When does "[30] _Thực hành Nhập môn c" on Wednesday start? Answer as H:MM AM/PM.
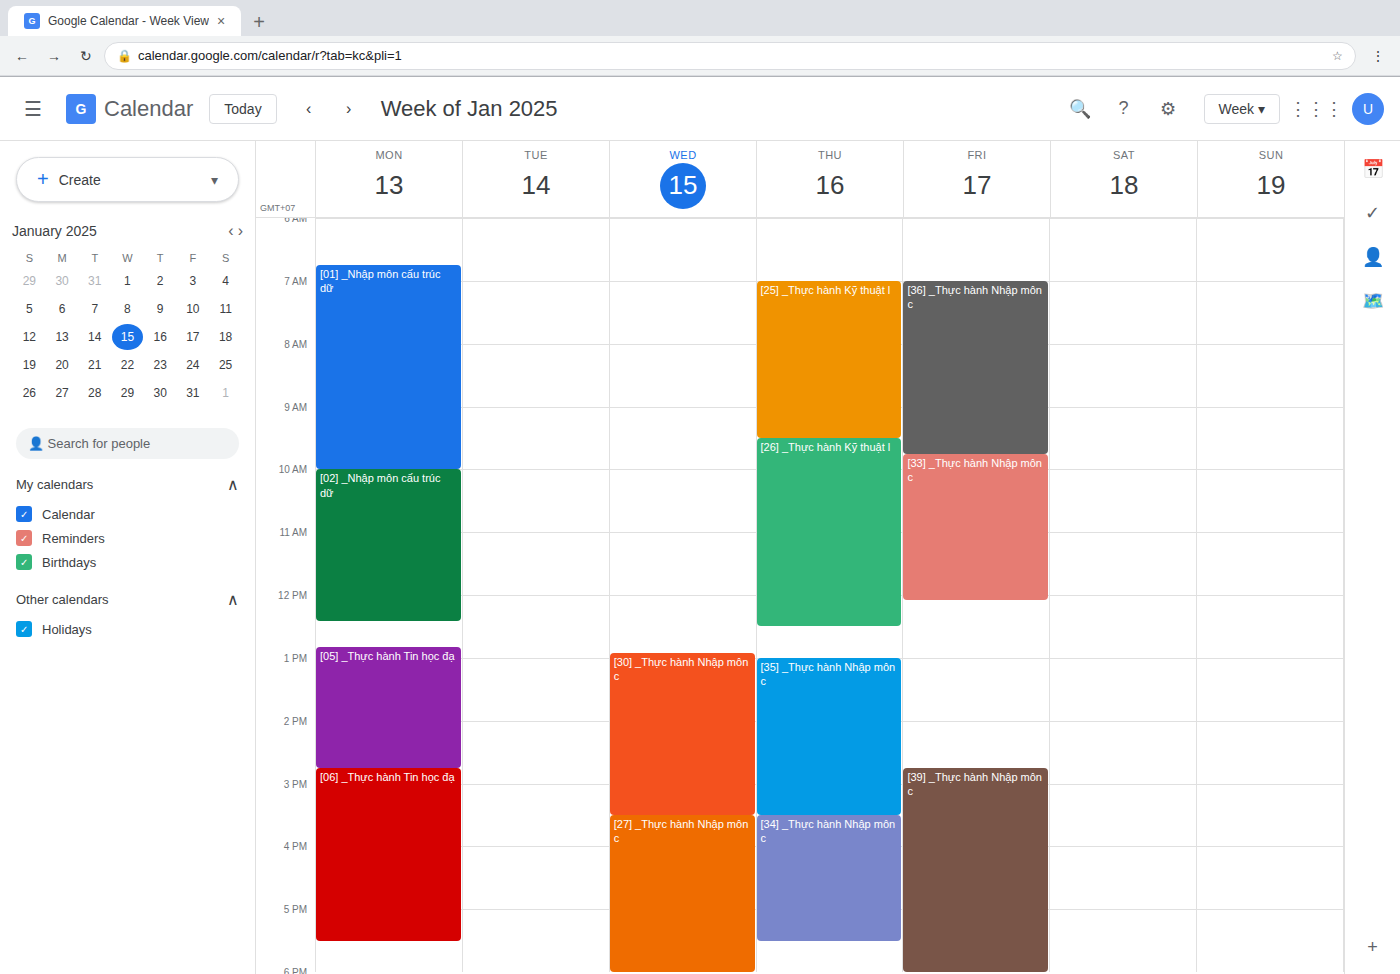
12:55 PM